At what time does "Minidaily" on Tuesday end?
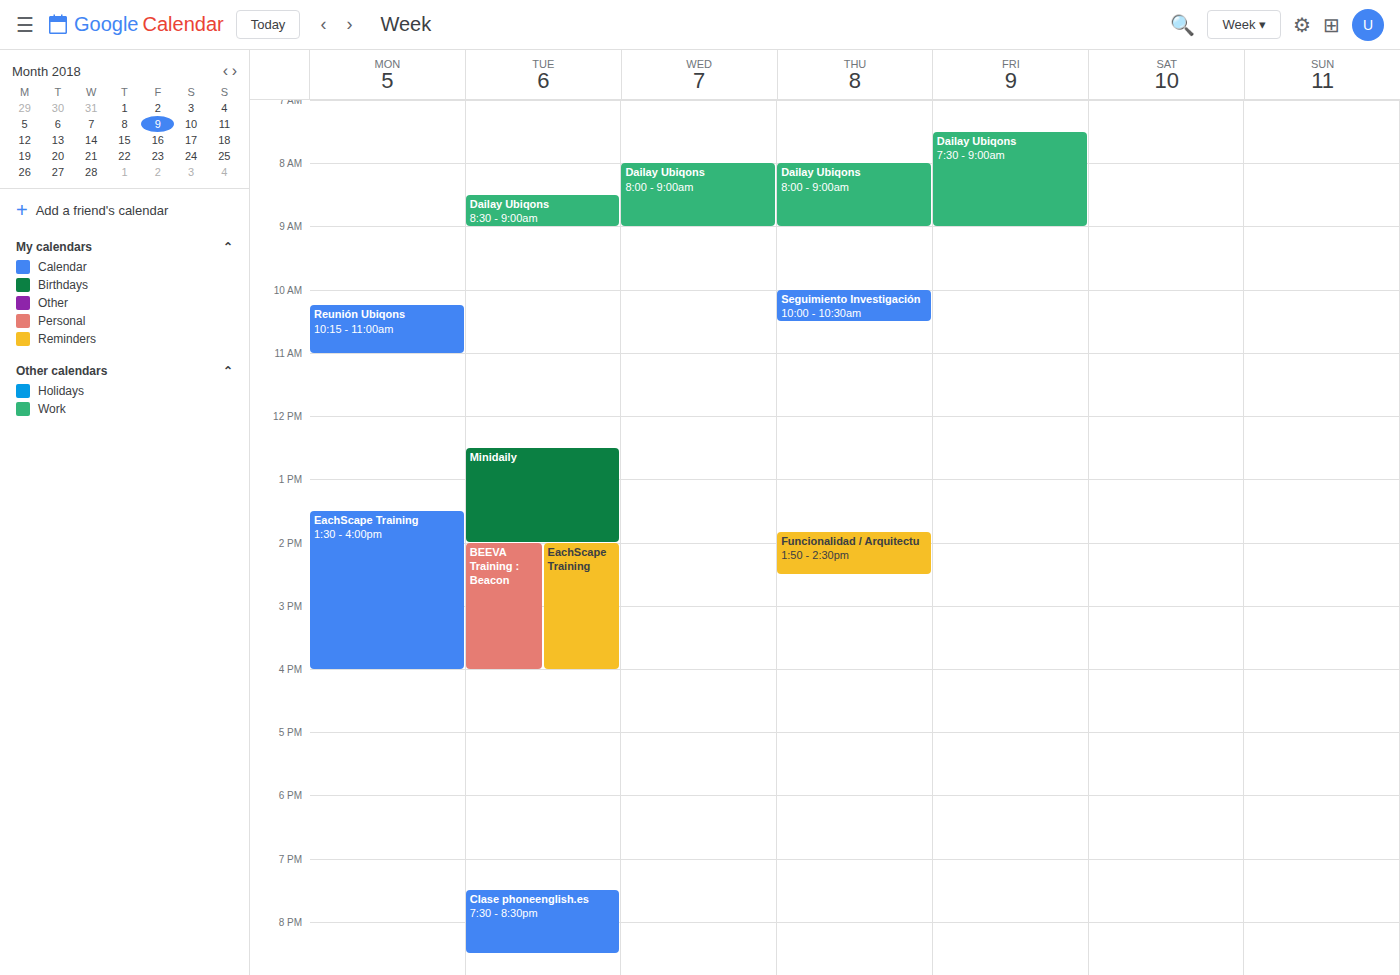
2:00 PM